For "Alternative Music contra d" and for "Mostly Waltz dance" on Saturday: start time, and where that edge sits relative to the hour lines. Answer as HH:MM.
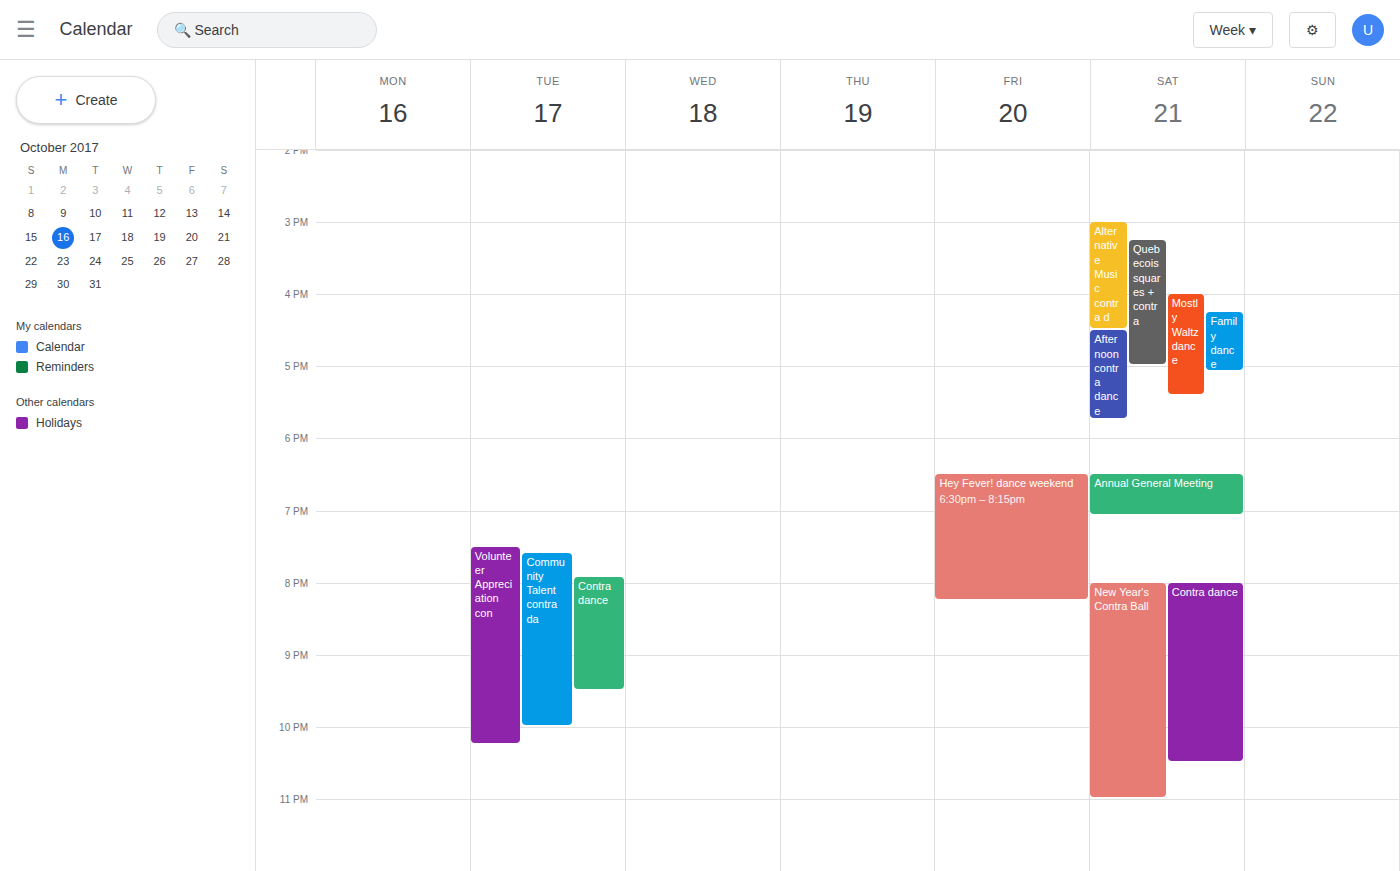
"Alternative Music contra d": 15:00, exactly on the 15:00 line. "Mostly Waltz dance": 16:00, exactly on the 16:00 line.